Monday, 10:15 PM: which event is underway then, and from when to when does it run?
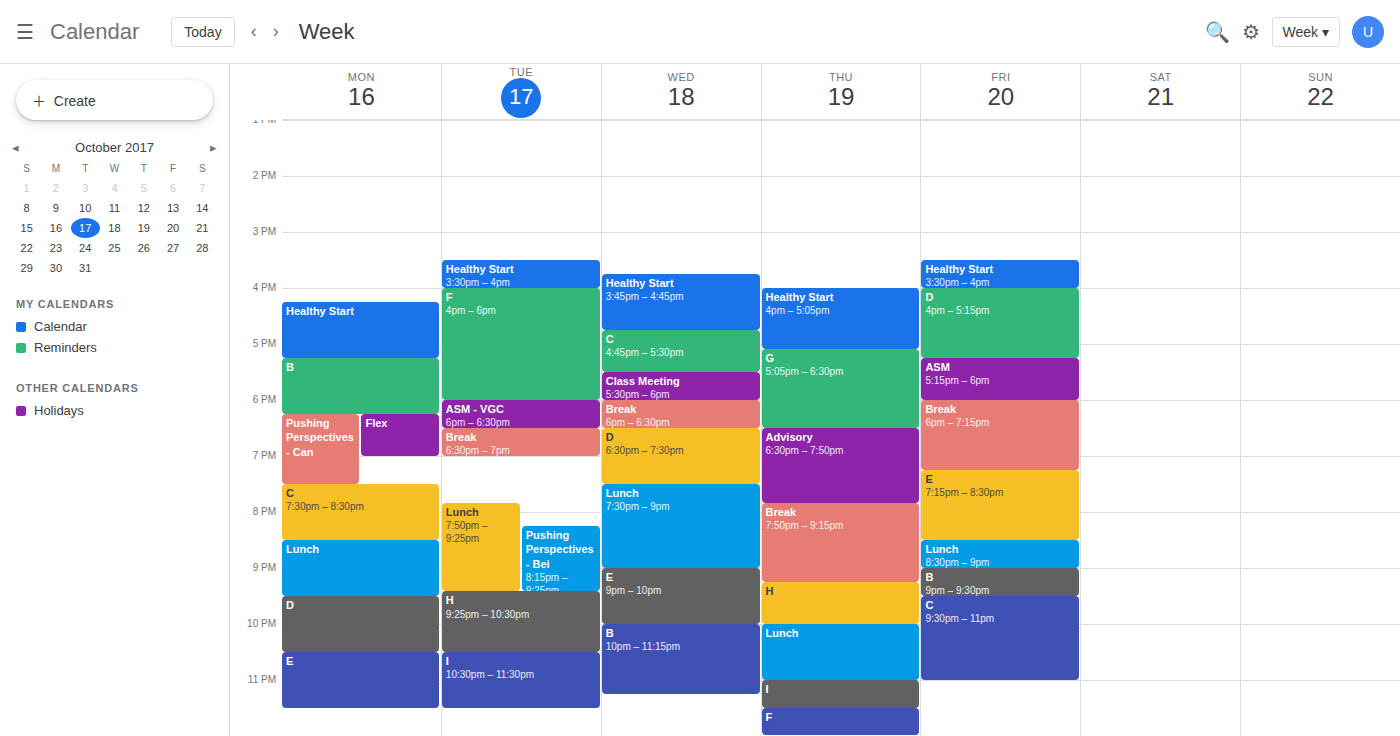
"D", 9:30 PM to 10:30 PM